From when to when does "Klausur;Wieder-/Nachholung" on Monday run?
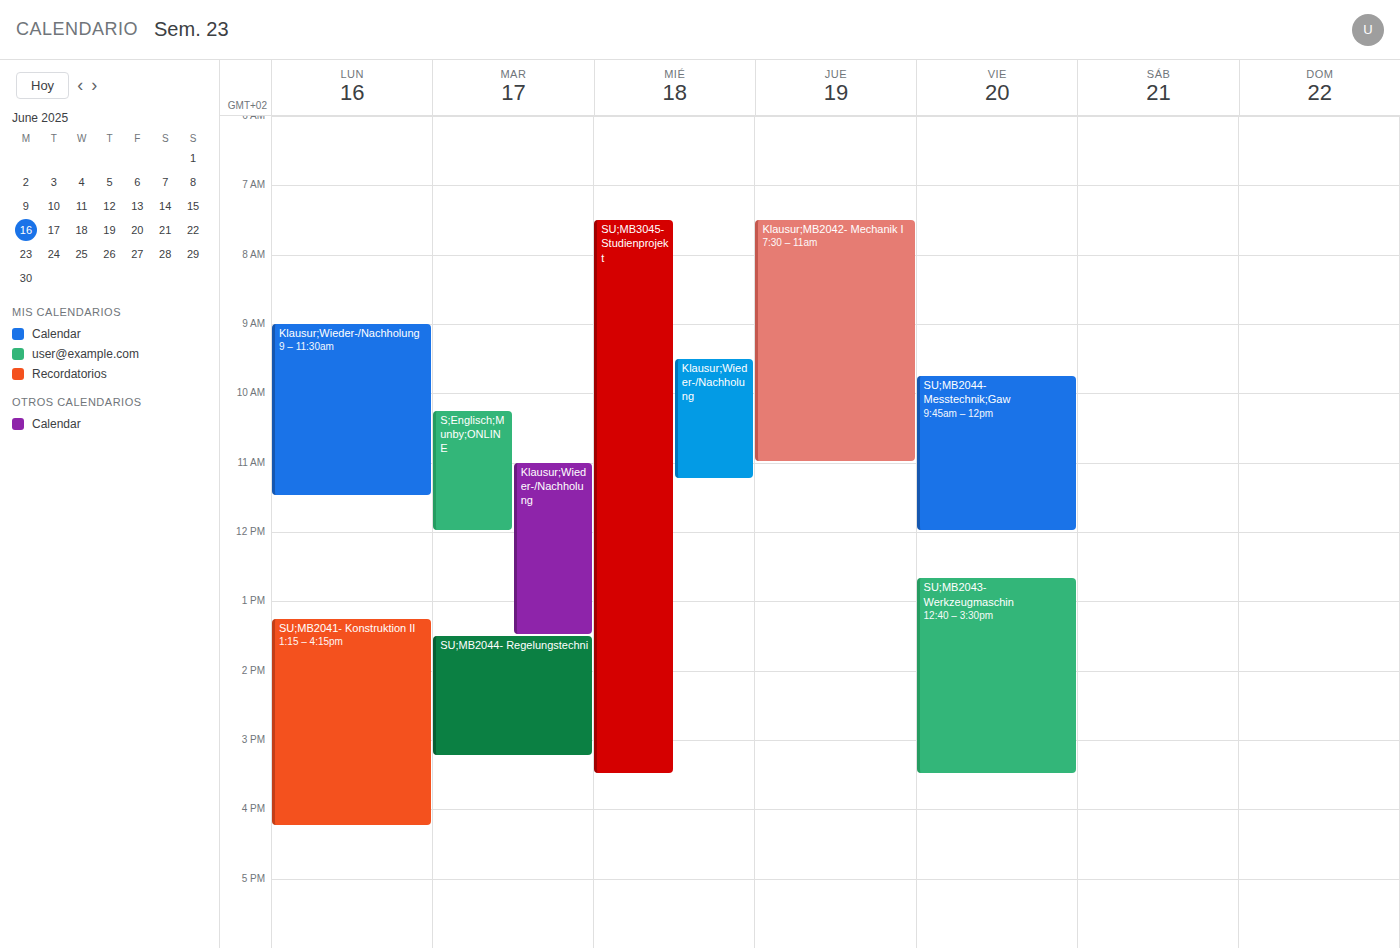
9:00 AM to 11:30 AM